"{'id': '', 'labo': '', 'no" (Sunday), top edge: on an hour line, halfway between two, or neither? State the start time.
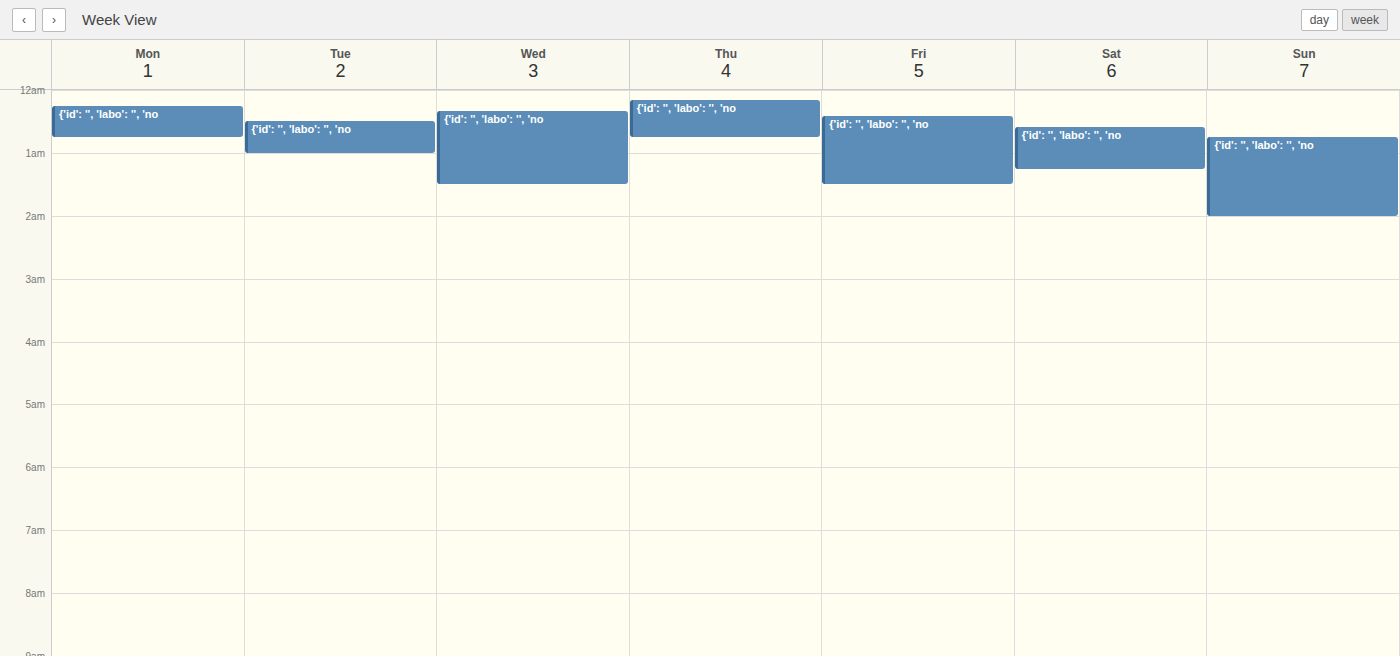
12:45 AM -- neither: three quarters of the way from the 12 AM line to the 1 AM line.